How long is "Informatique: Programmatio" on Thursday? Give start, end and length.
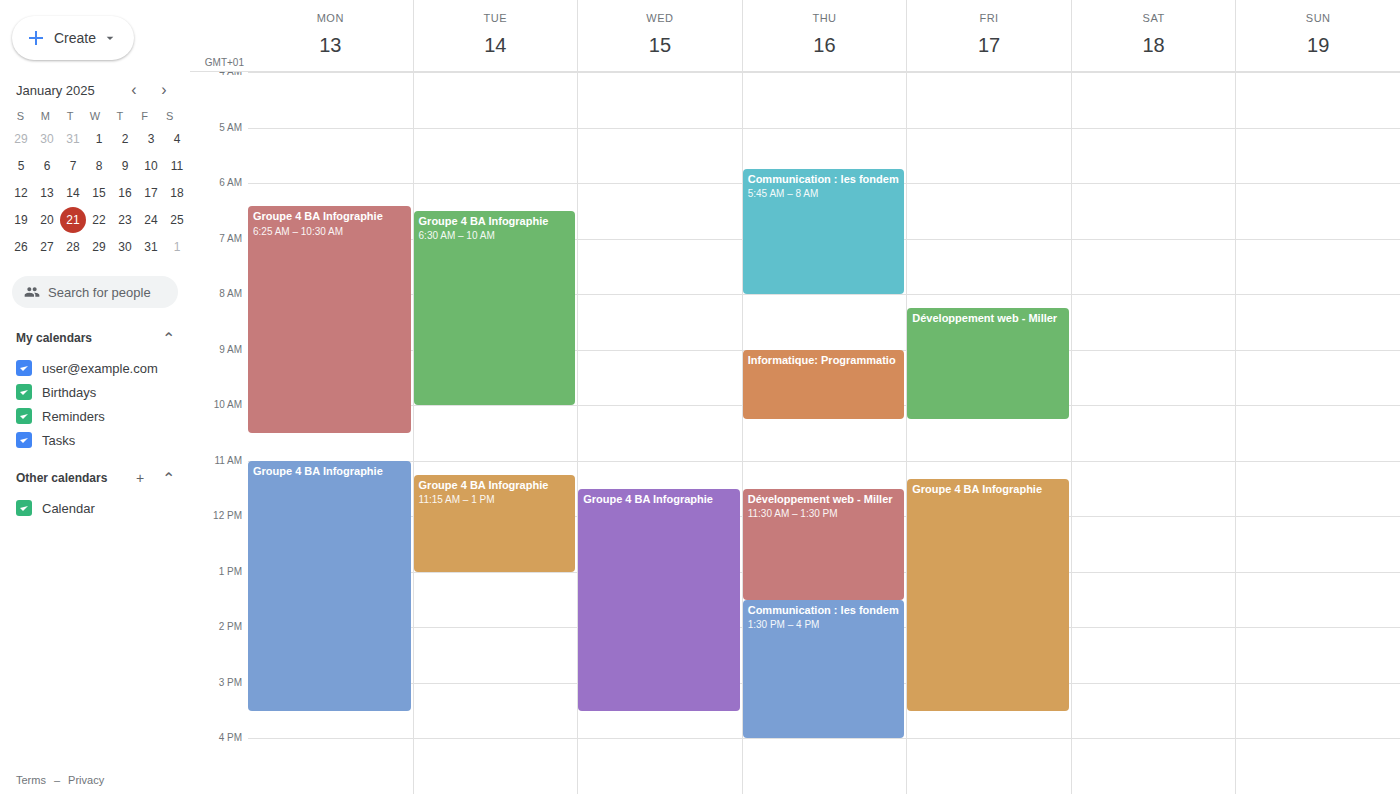
9:00 AM to 10:15 AM, 1 hour 15 minutes